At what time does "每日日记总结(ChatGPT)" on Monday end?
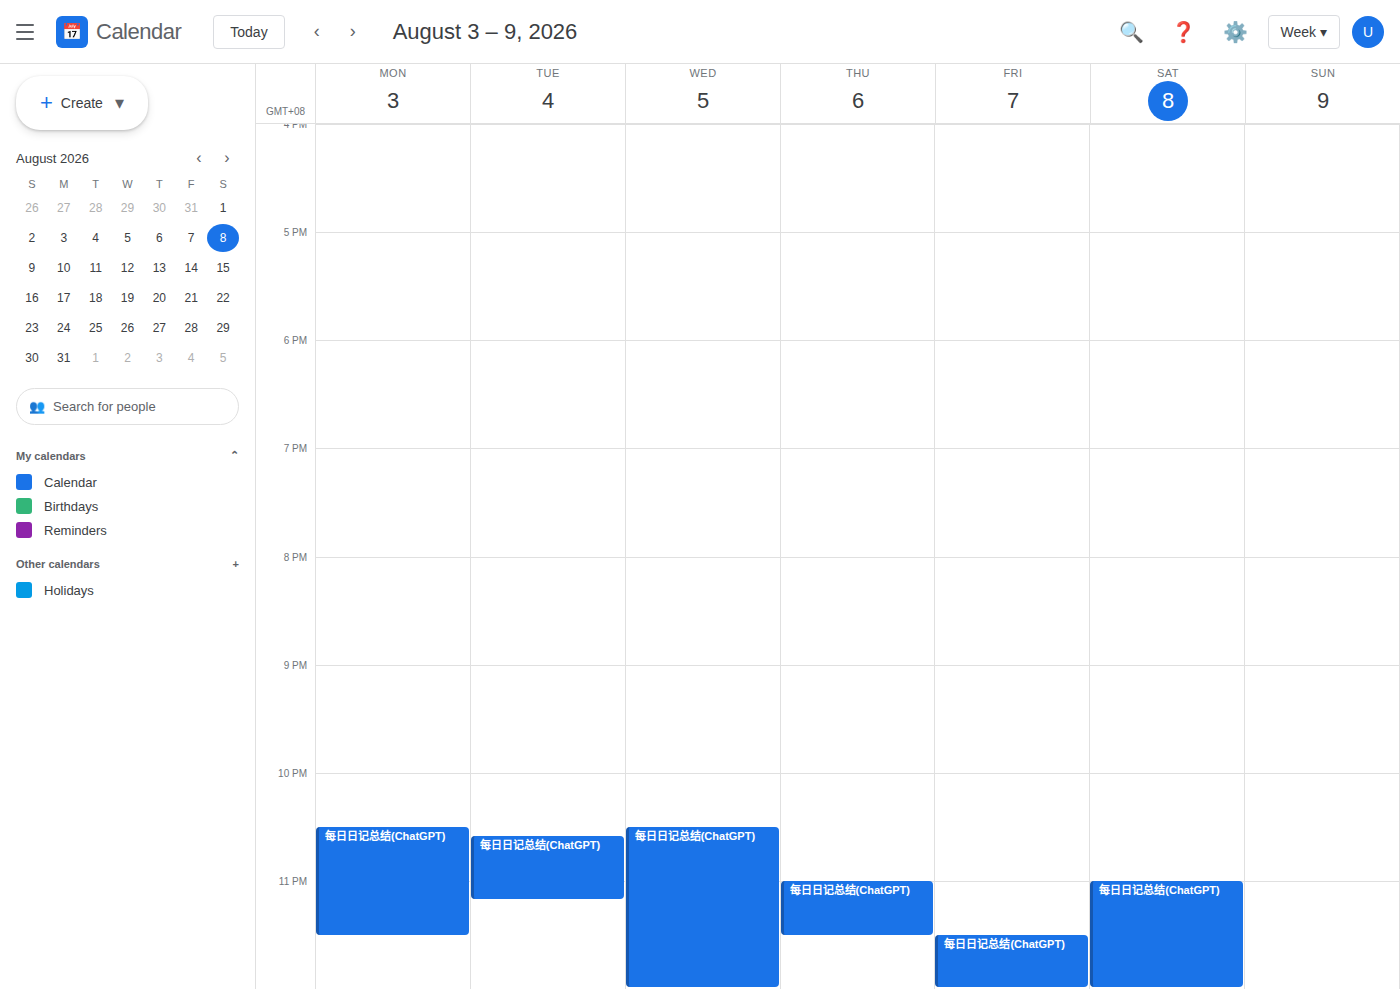
11:30 PM